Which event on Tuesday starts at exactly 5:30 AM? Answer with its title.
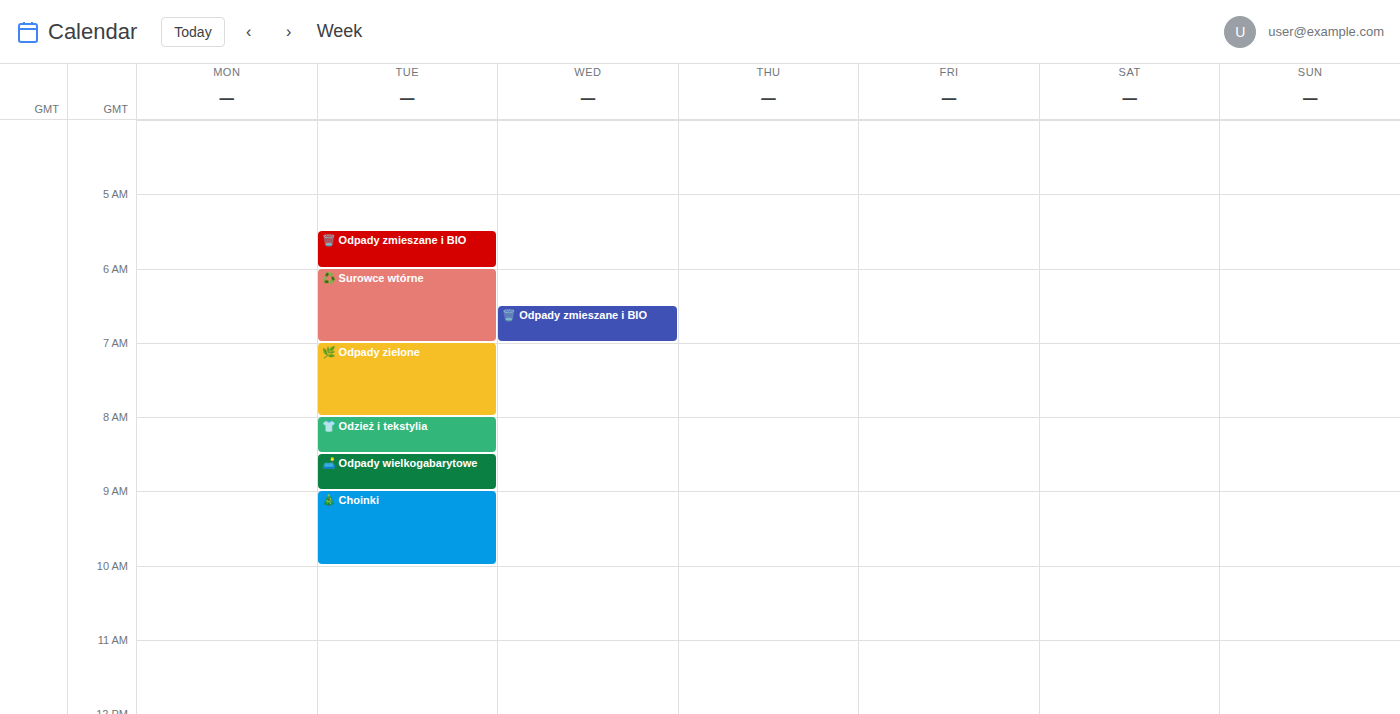
"🗑️ Odpady zmieszane i BIO"